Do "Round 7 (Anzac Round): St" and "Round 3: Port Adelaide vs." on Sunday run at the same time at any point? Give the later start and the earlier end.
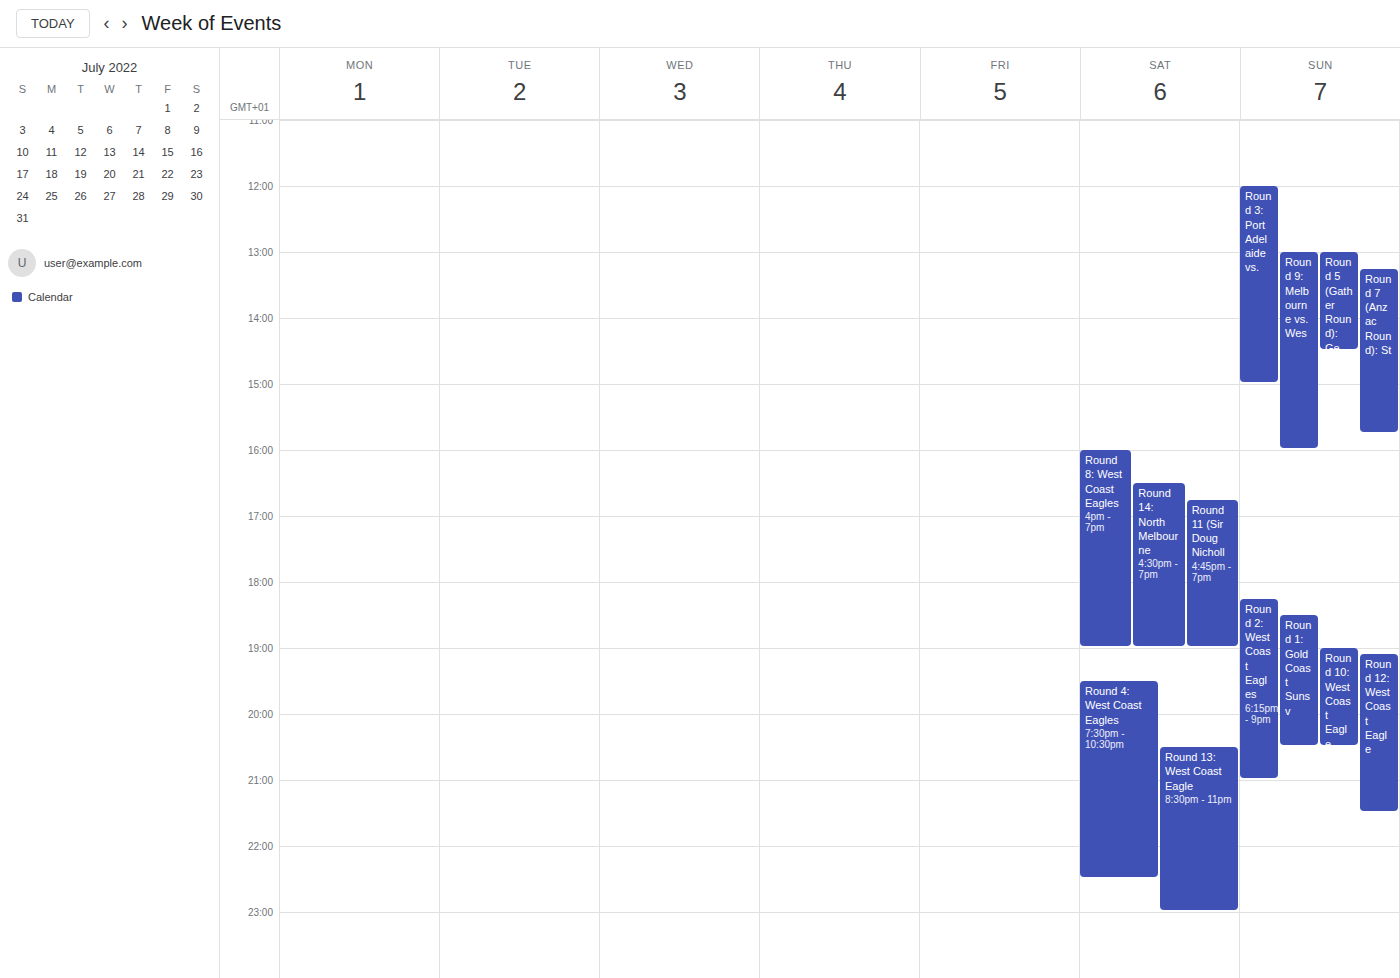
"Round 7 (Anzac Round): St" starts at 1:15 PM, before "Round 3: Port Adelaide vs." ends at 3:00 PM -- they overlap.